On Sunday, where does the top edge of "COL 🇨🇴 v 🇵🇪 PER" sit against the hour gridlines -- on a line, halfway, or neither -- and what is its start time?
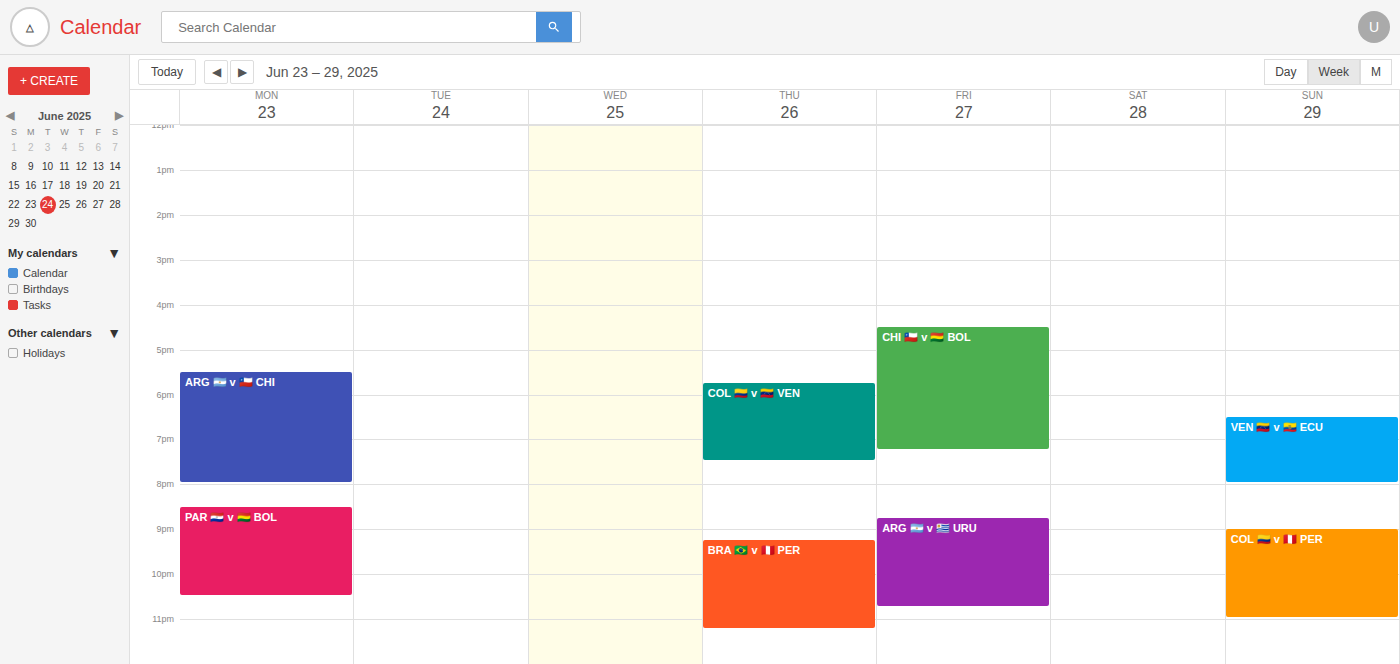
9:00 PM -- exactly on the 9 PM line.